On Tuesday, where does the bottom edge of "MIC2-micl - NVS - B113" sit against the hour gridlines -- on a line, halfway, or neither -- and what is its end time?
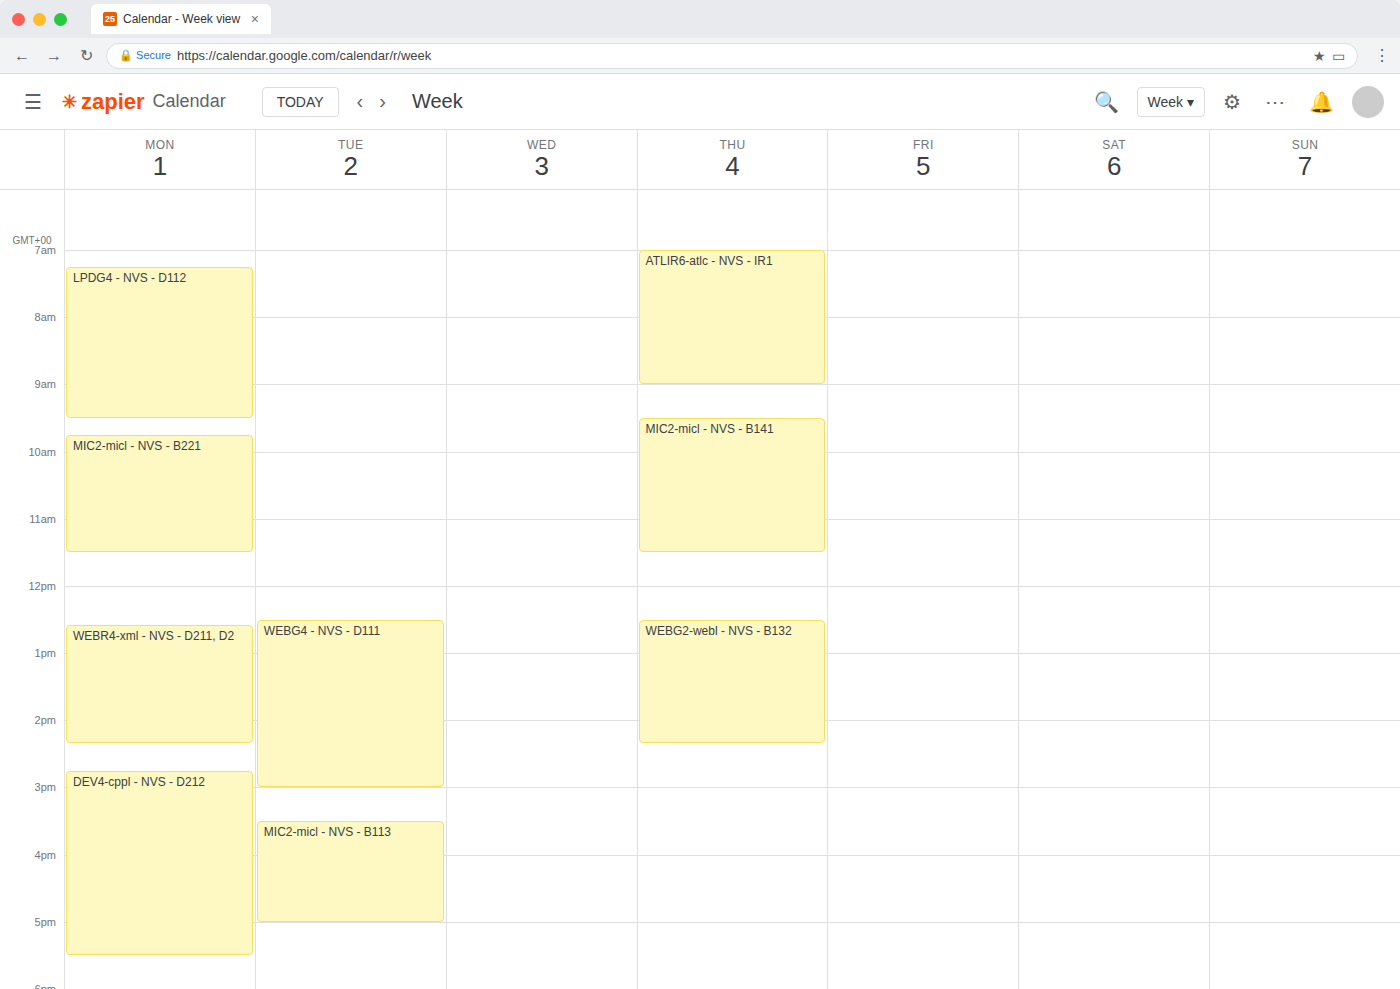
5:00 PM -- exactly on the 5 PM line.